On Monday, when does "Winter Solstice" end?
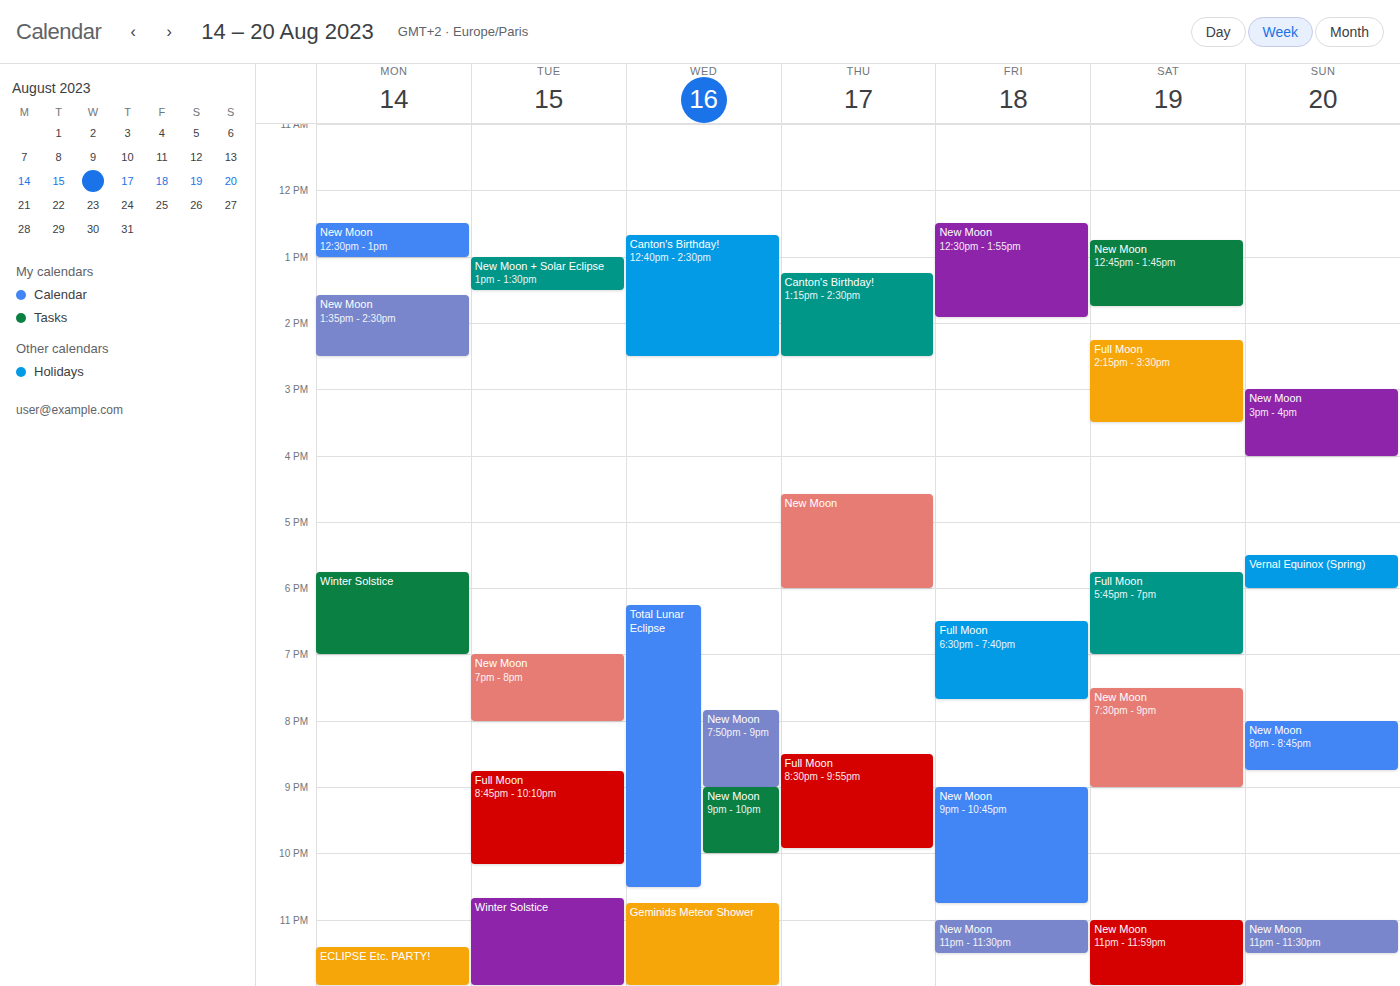
7:00 PM